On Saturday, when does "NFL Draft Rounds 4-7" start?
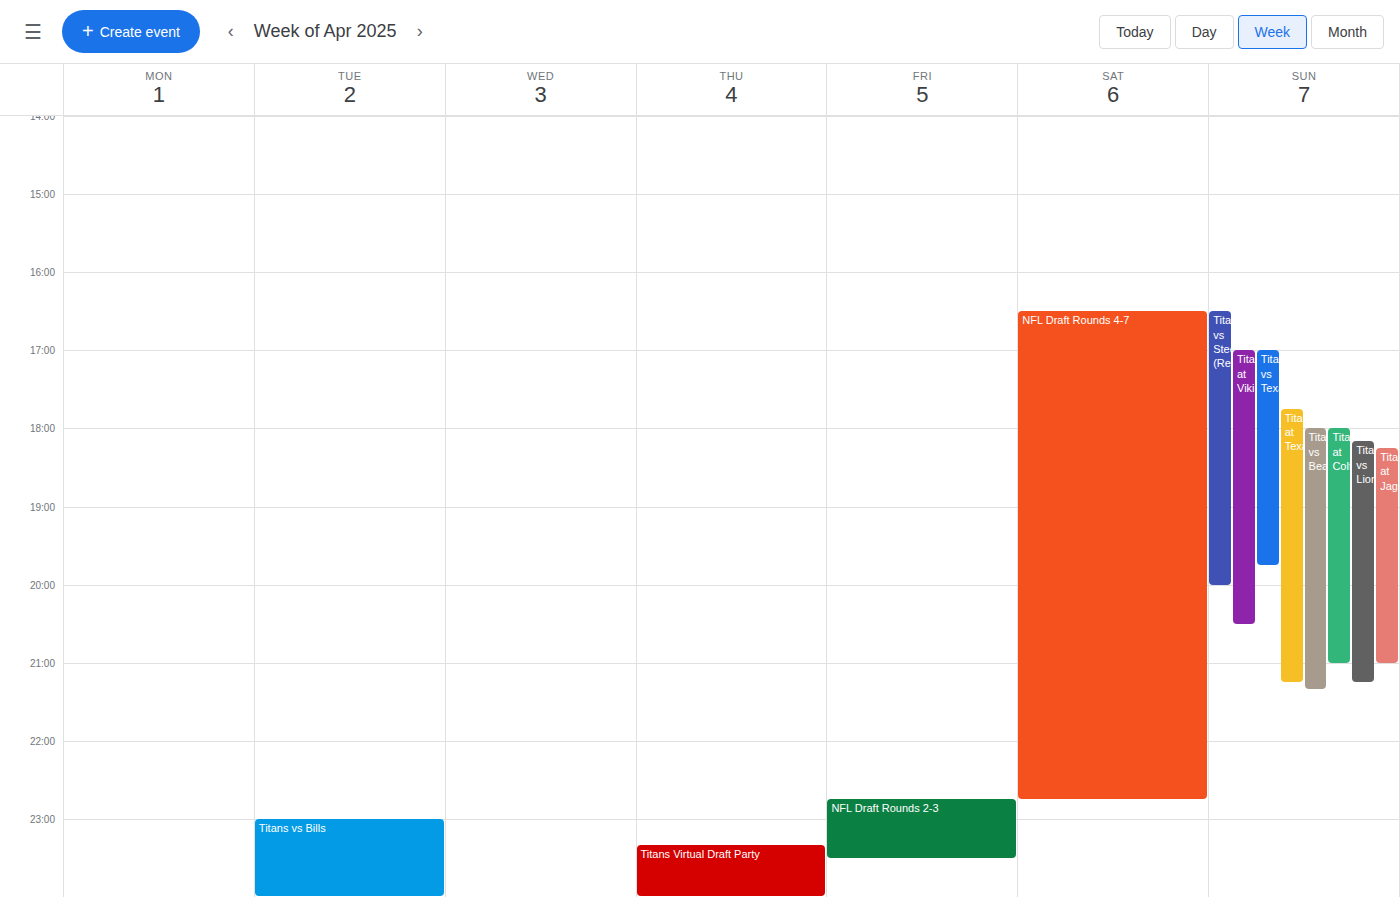
16:30